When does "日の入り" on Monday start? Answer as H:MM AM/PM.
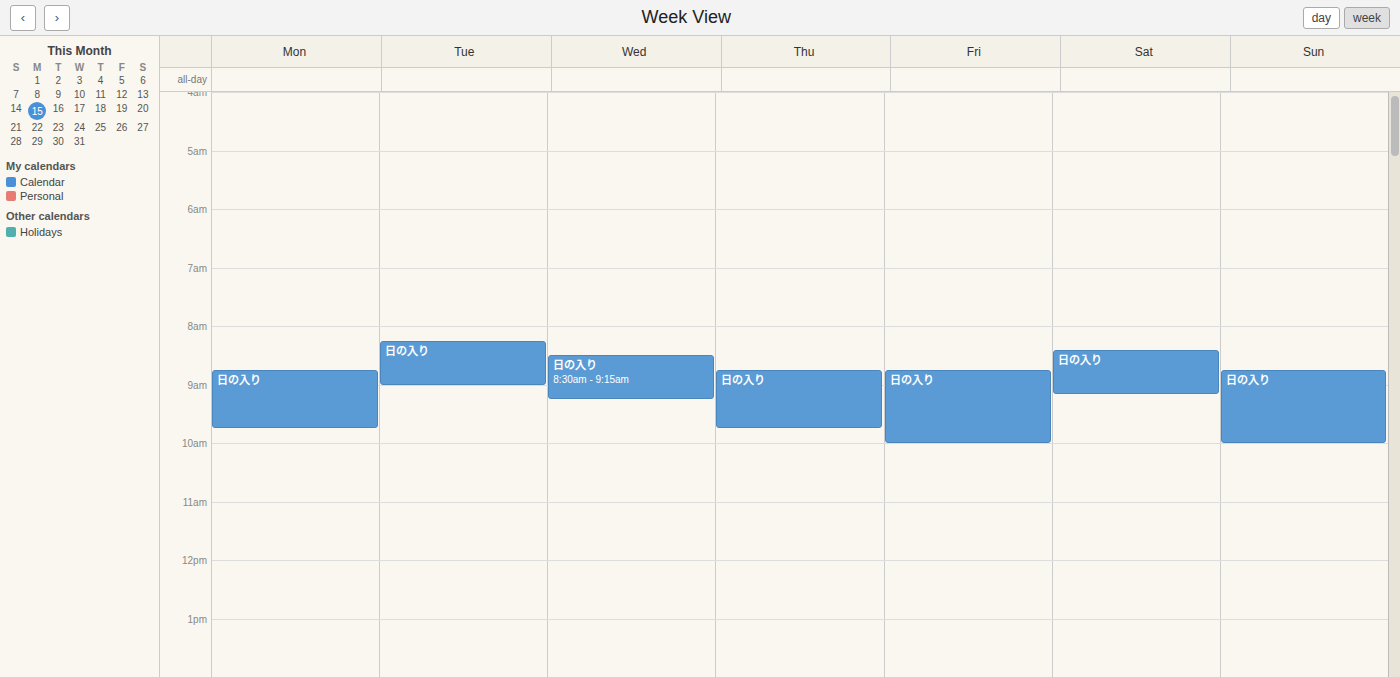
8:45 AM